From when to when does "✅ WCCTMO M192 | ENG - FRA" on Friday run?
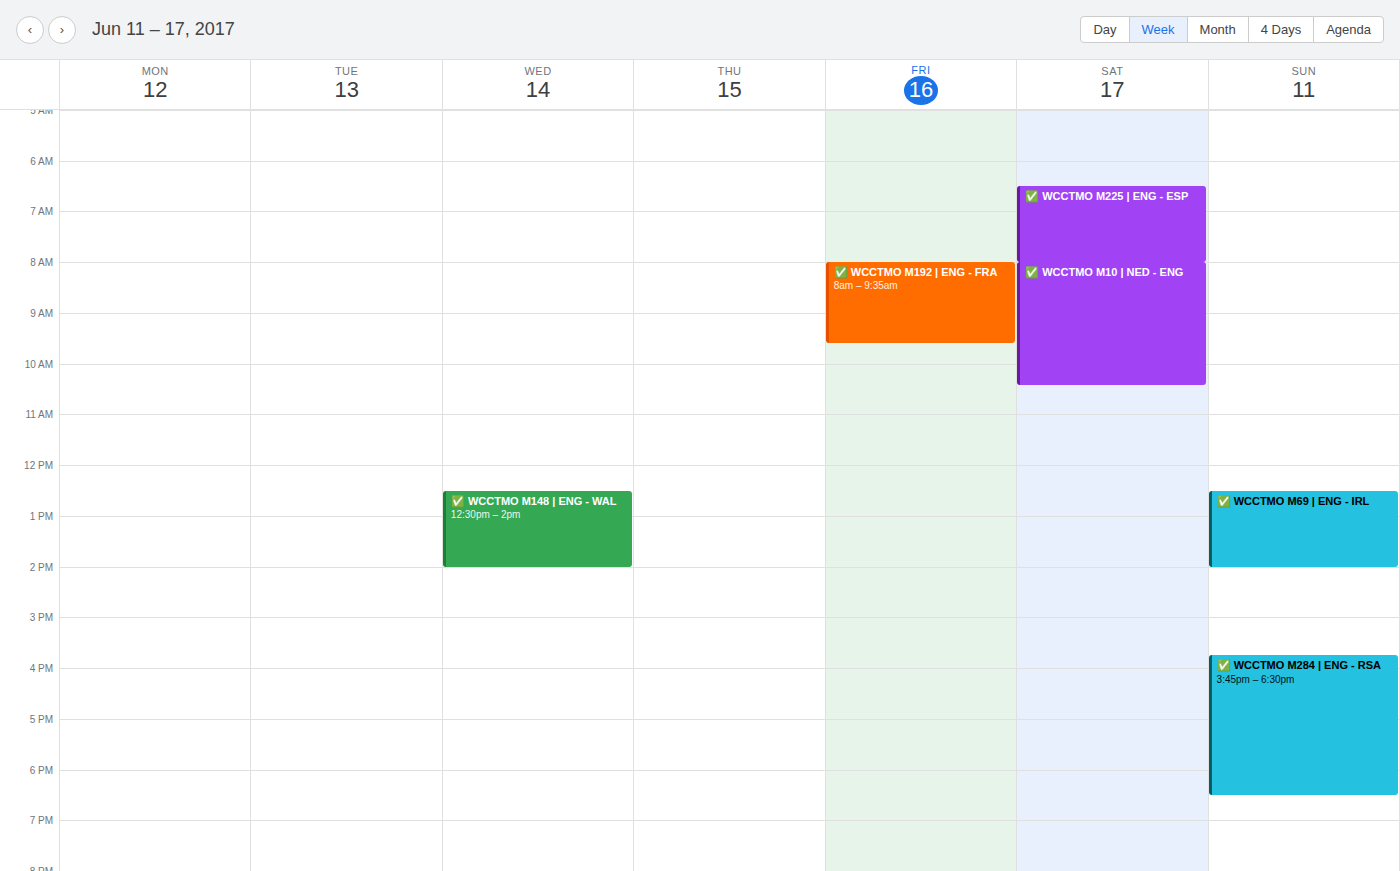
8:00 AM to 9:35 AM